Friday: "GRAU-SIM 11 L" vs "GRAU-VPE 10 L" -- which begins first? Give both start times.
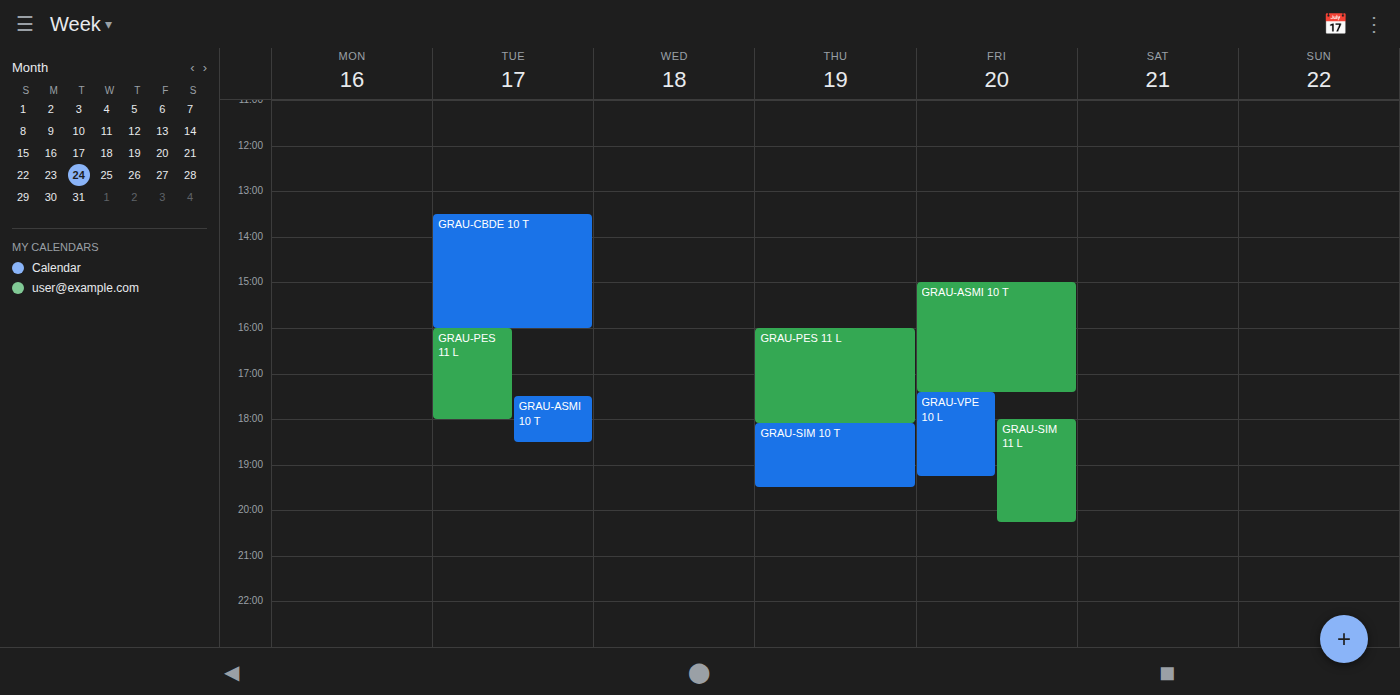
"GRAU-VPE 10 L" 5:25 PM; "GRAU-SIM 11 L" 6:00 PM.